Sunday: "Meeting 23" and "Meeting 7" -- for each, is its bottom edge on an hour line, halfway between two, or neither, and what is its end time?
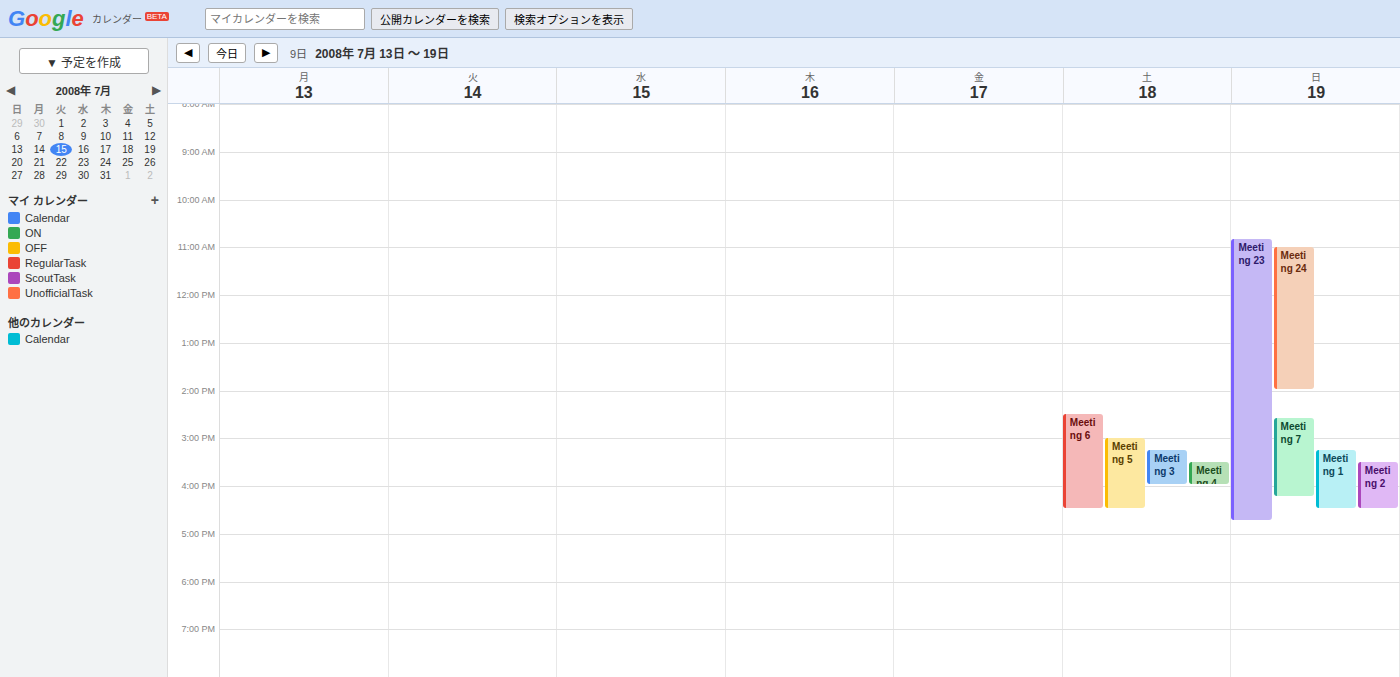
"Meeting 23": 4:45 PM, neither: three quarters of the way from the 4 PM line to the 5 PM line. "Meeting 7": 4:15 PM, neither: a quarter of the way from the 4 PM line to the 5 PM line.